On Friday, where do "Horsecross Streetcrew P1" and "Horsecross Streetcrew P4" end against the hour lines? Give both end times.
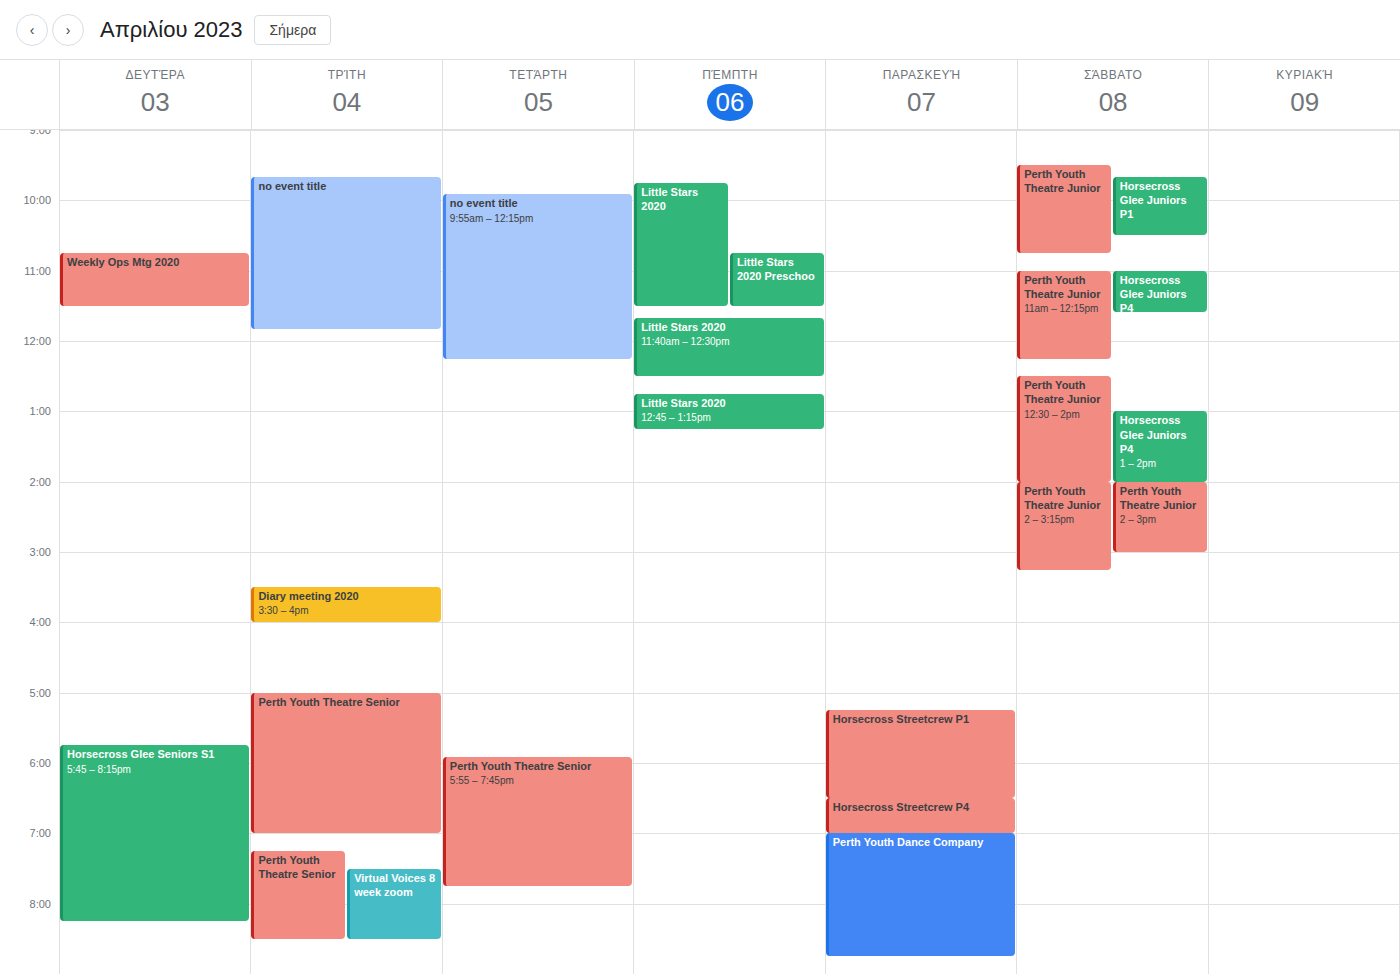
"Horsecross Streetcrew P1": 6:30 PM, halfway between the 6 PM and 7 PM lines. "Horsecross Streetcrew P4": 7:00 PM, exactly on the 7 PM line.